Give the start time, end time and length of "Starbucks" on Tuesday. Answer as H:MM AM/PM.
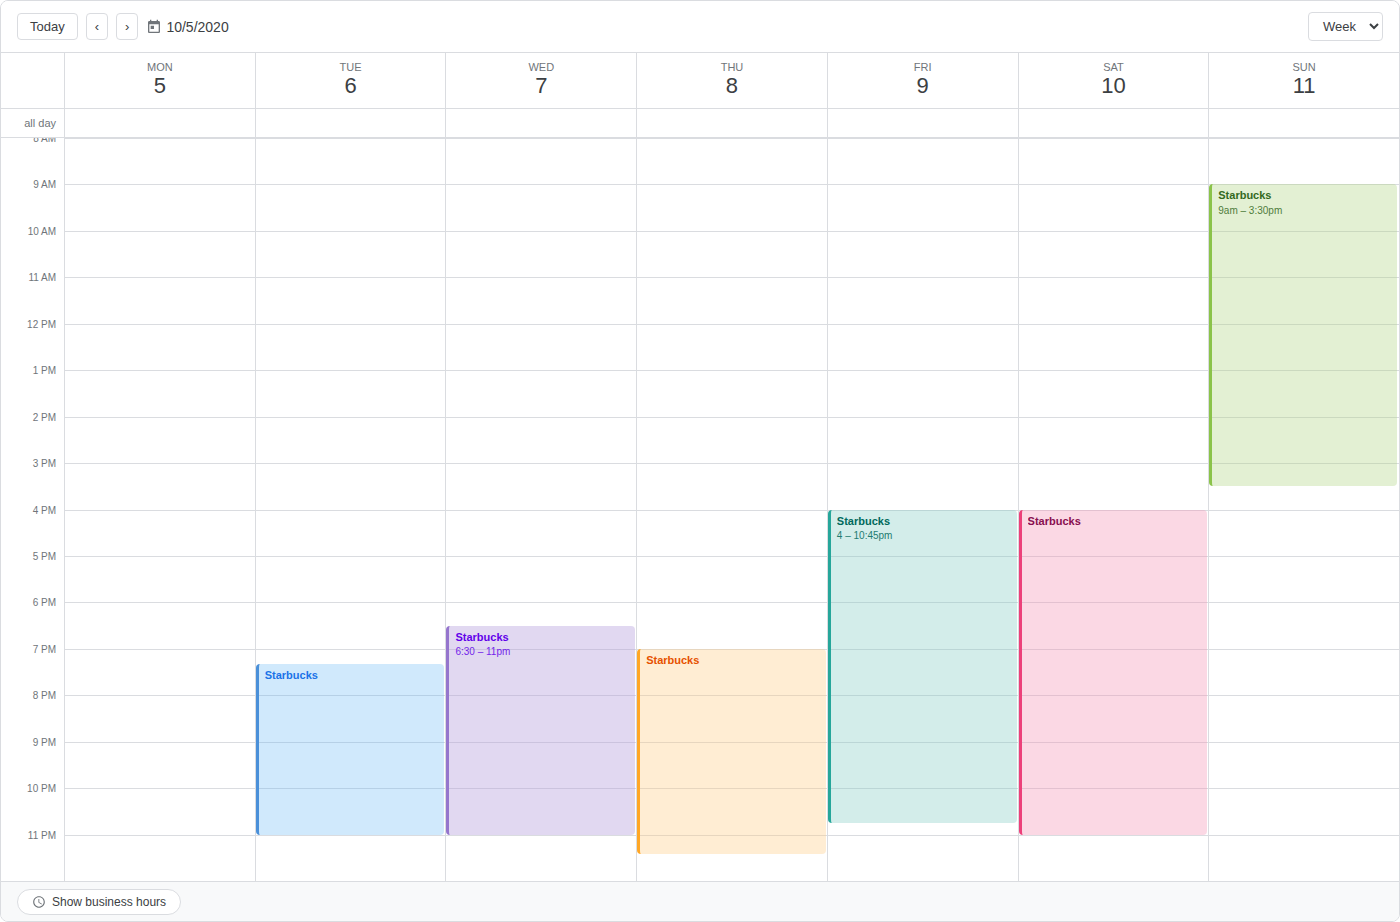
7:20 PM to 11:00 PM, 3 hours 40 minutes